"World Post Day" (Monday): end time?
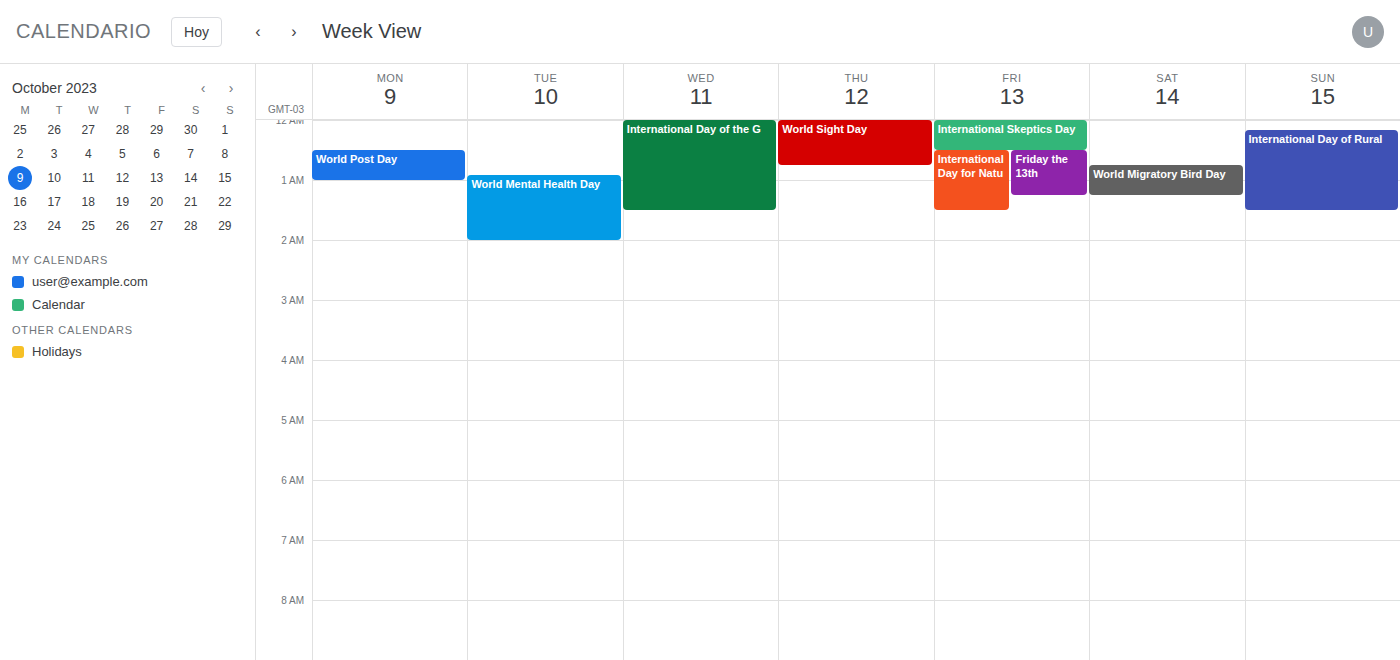
1:00 AM